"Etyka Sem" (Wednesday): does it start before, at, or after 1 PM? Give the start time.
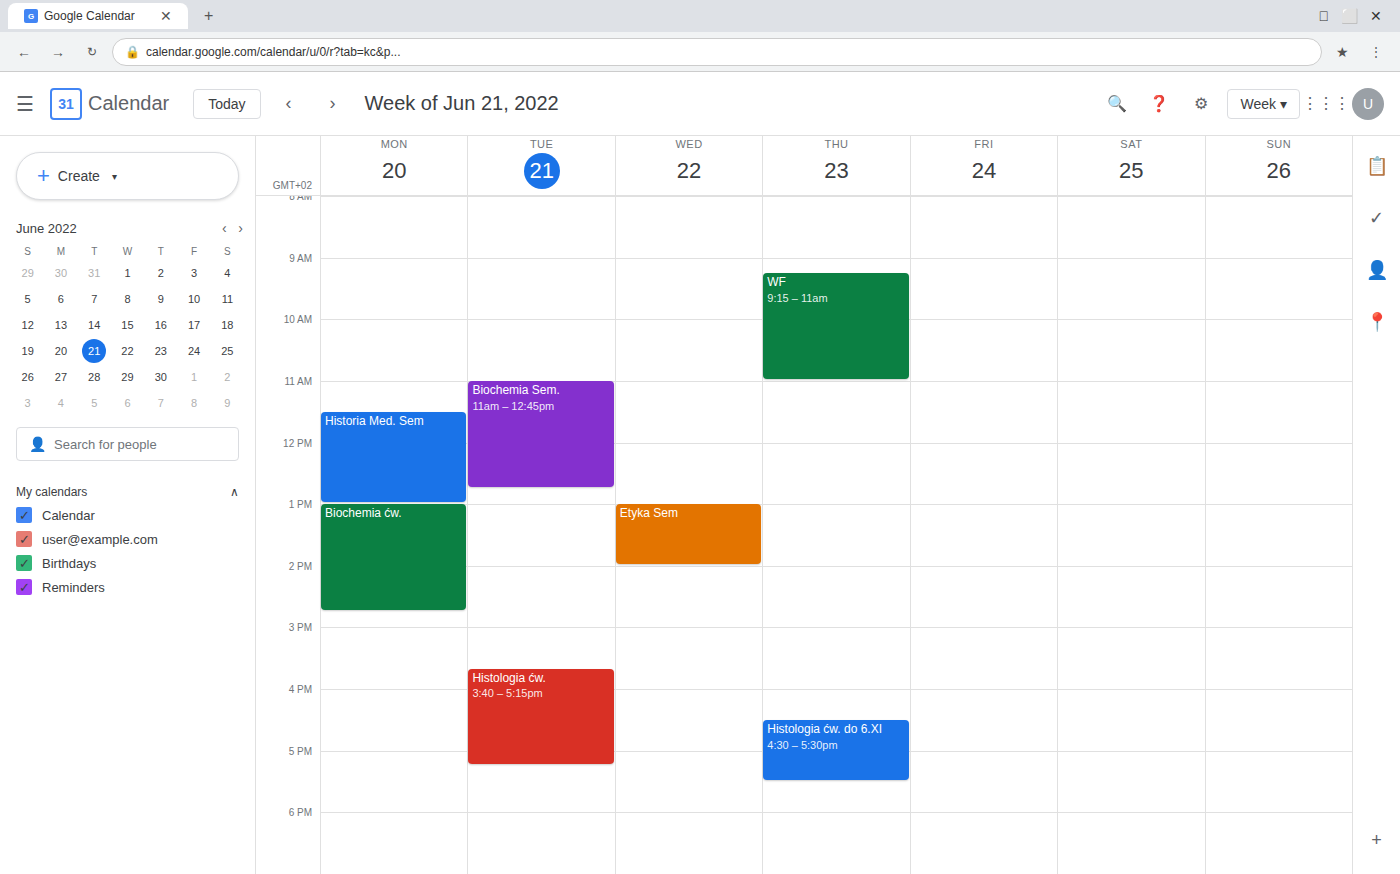
1:00 PM -- exactly at 1 PM, on the 1 PM line.